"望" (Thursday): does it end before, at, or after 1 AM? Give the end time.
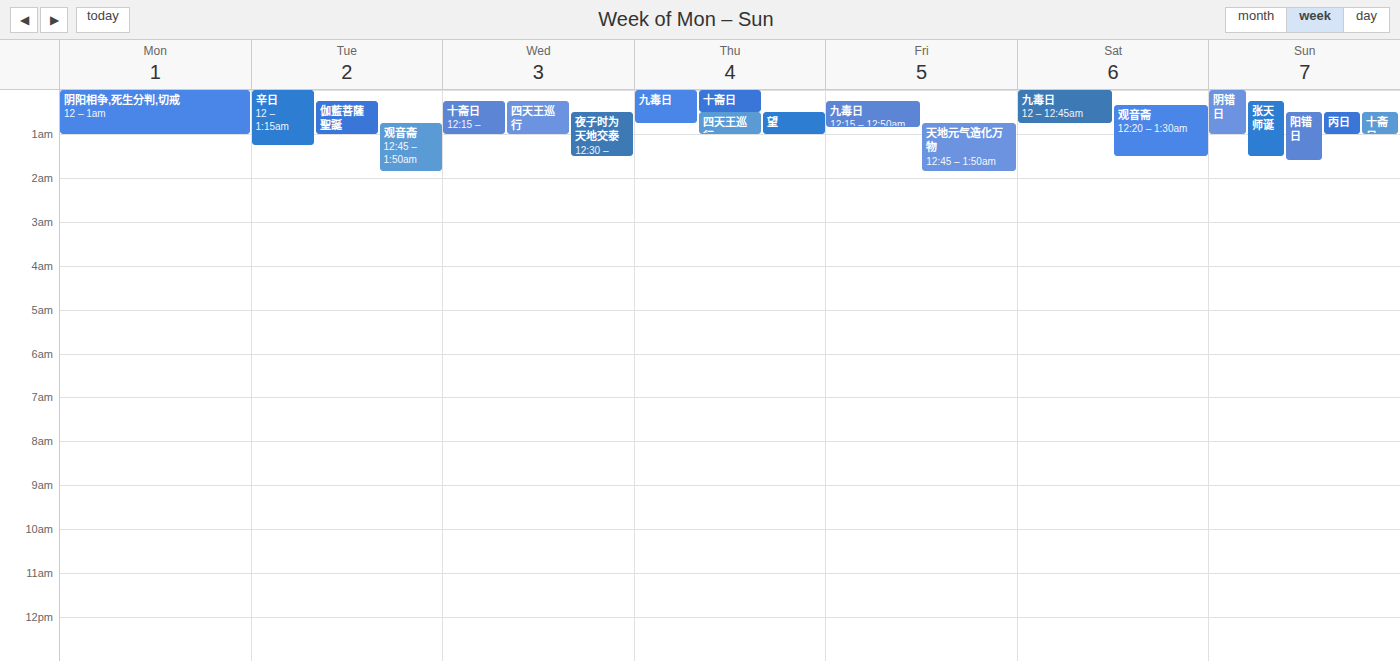
1:00 AM -- exactly at 1 AM, on the 1 AM line.